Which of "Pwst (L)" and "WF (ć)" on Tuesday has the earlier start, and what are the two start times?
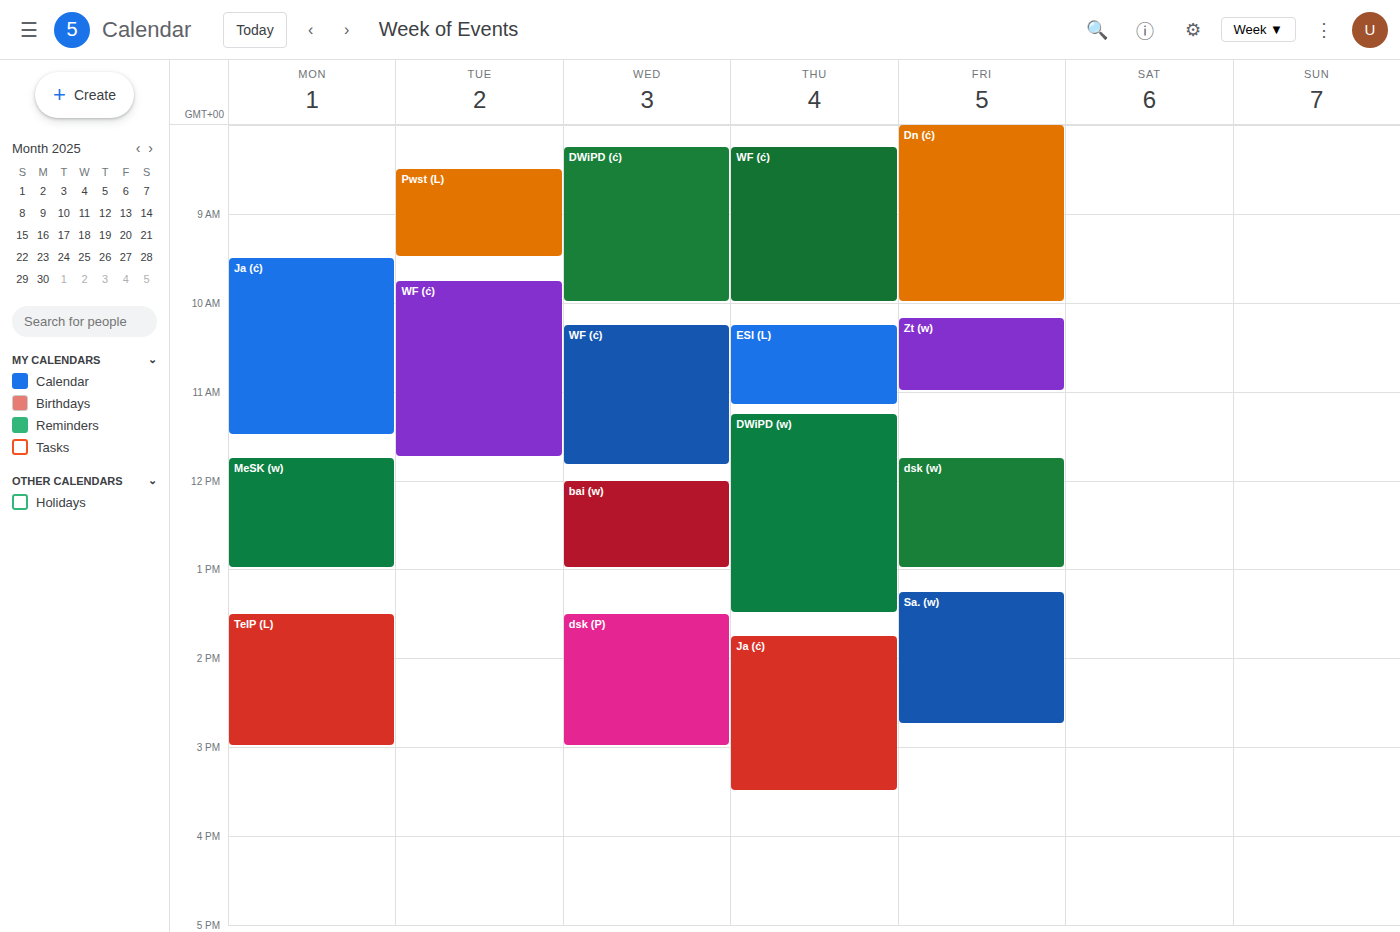
"Pwst (L)" 8:30 AM; "WF (ć)" 9:45 AM.